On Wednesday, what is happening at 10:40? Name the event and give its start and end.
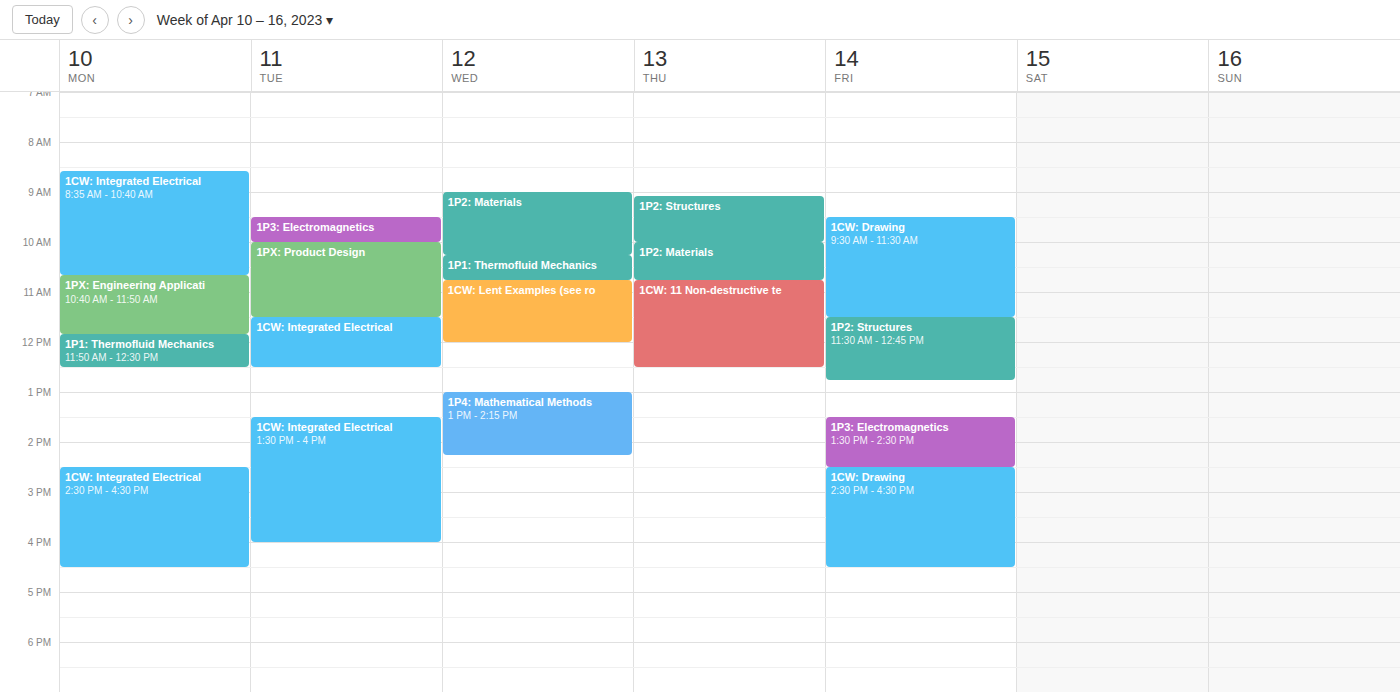
"1P1: Thermofluid Mechanics", 10:15 to 10:45